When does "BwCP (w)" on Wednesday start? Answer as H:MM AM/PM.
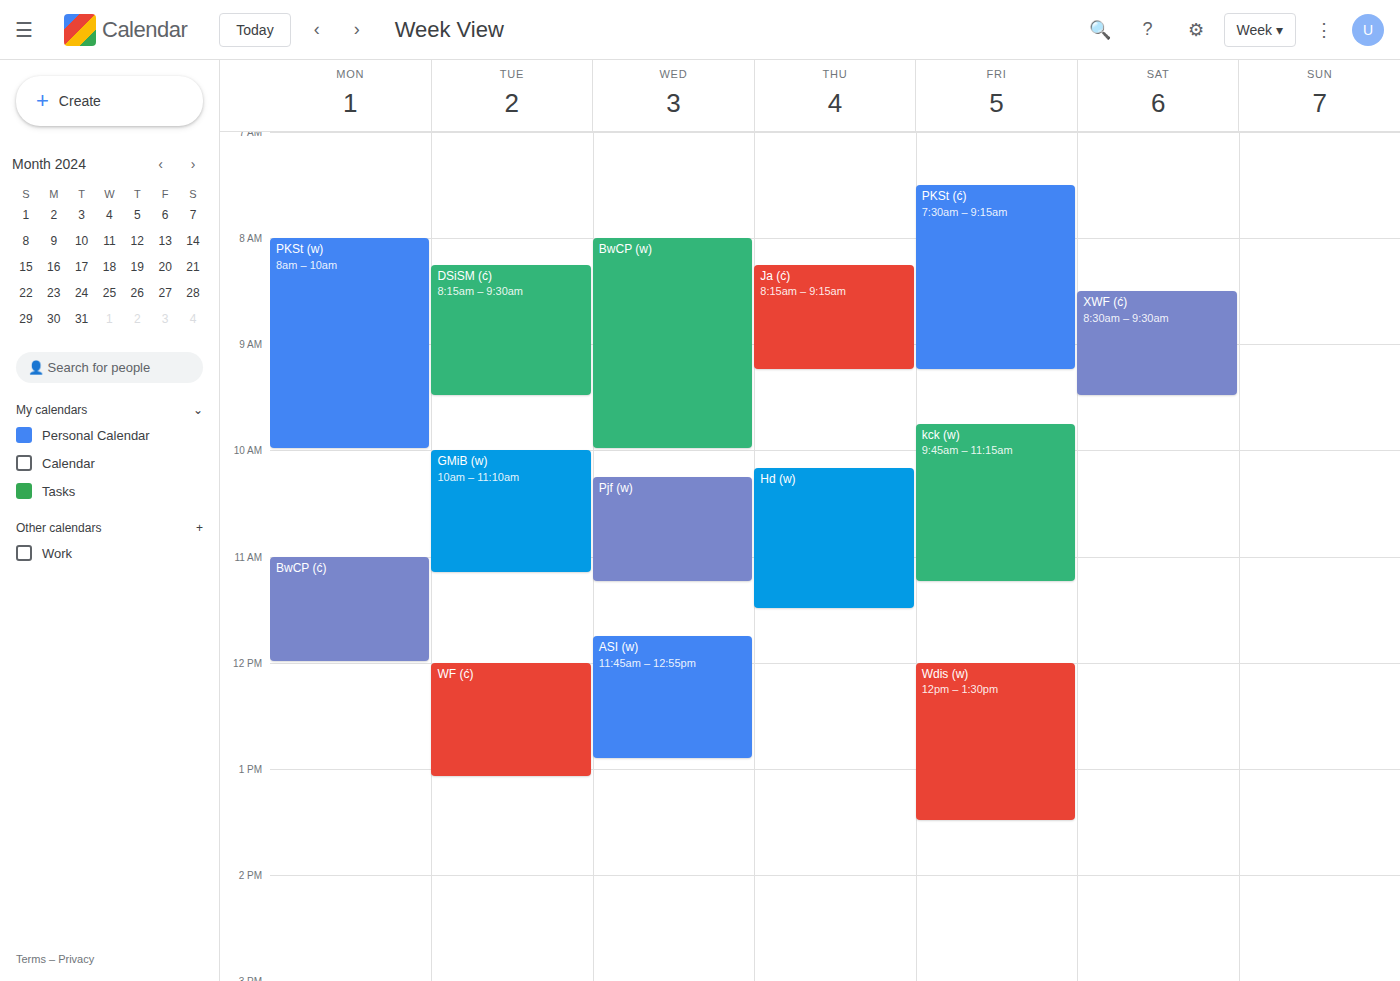
8:00 AM